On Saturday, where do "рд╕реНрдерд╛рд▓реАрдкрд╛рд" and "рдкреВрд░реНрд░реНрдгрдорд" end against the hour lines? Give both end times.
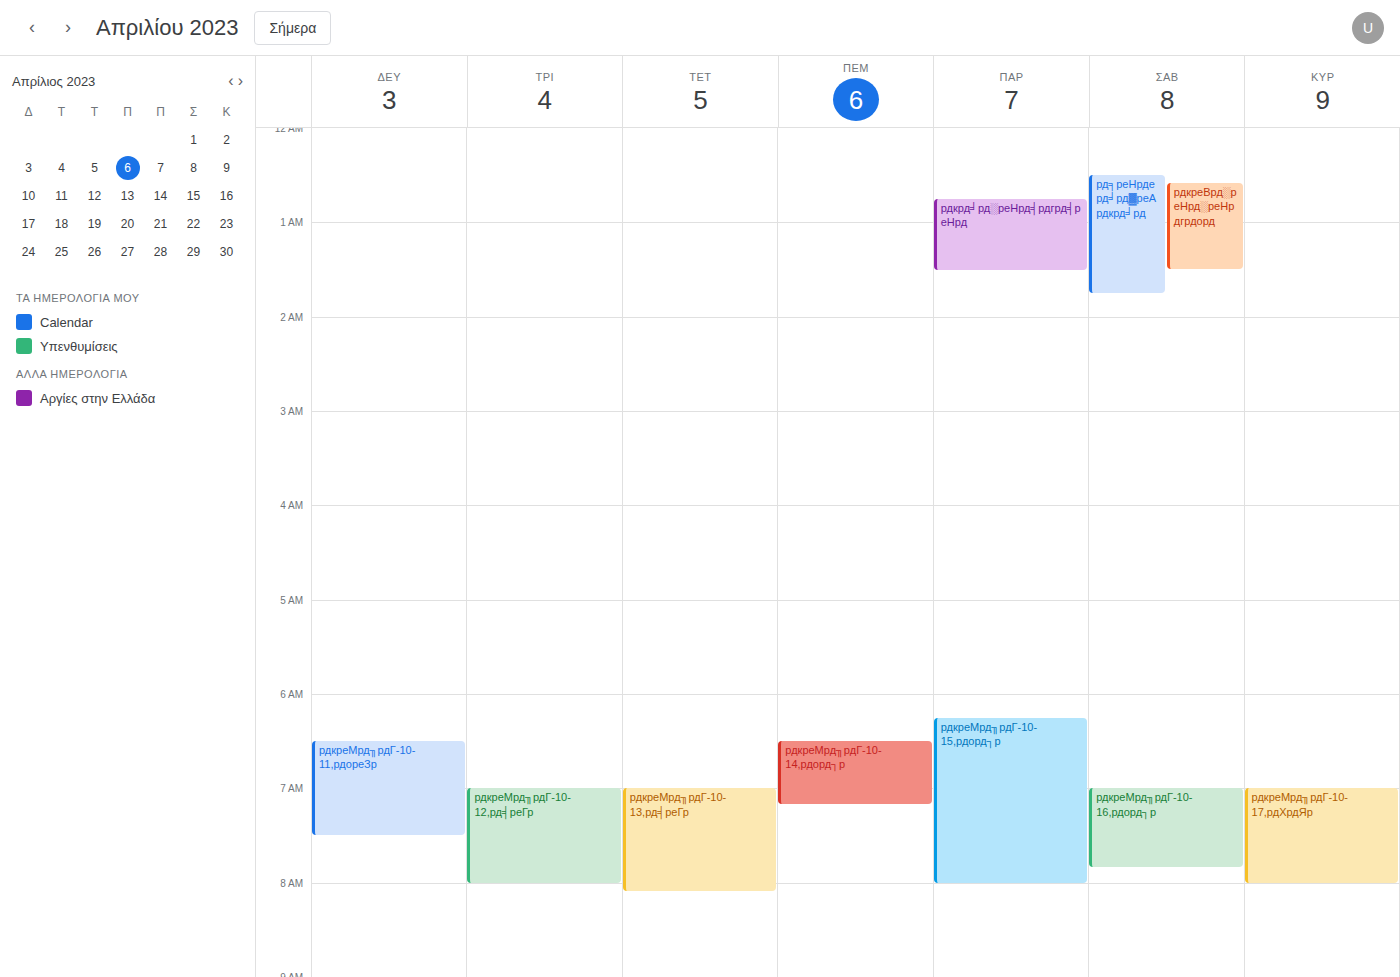
"рд╕реНрдерд╛рд▓реАрдкрд╛рд": 1:45 AM, neither: three quarters of the way from the 1 AM line to the 2 AM line. "рдкреВрд░реНрд░реНрдгрдорд": 1:30 AM, halfway between the 1 AM and 2 AM lines.